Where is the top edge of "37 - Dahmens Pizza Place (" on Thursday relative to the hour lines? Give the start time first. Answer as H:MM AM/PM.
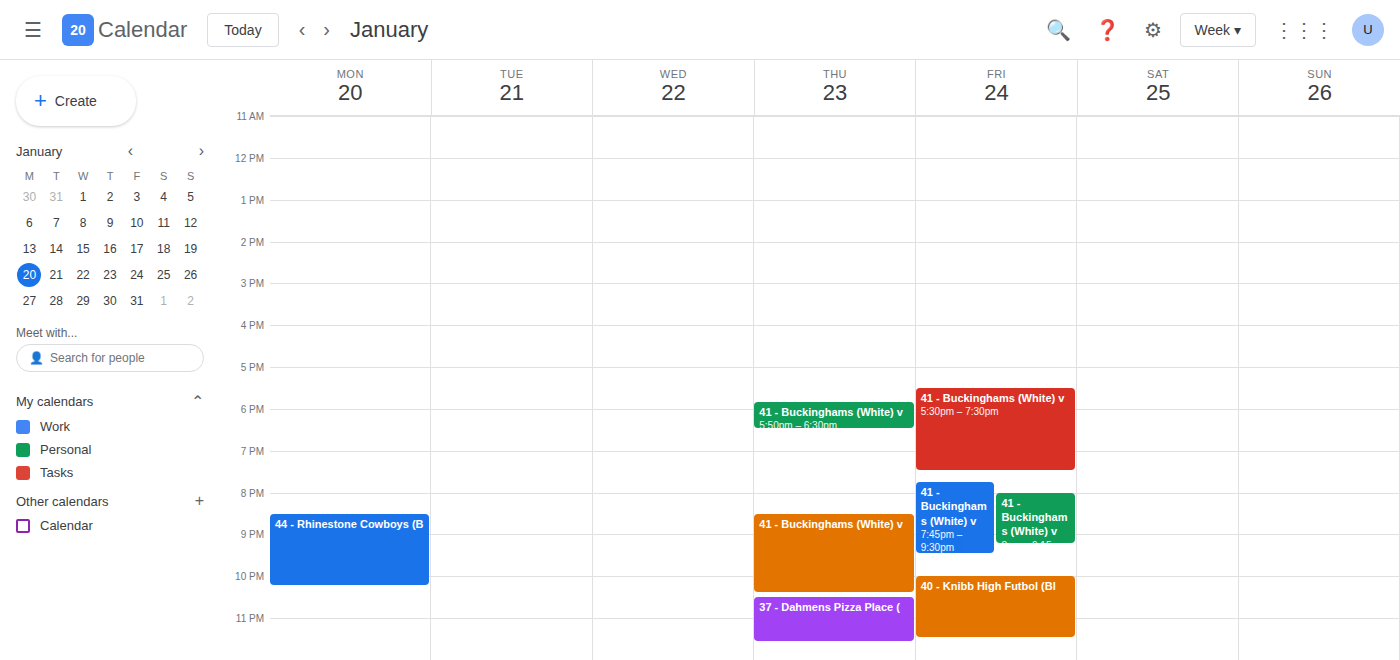
10:30 PM -- halfway between the 10 PM and 11 PM lines.